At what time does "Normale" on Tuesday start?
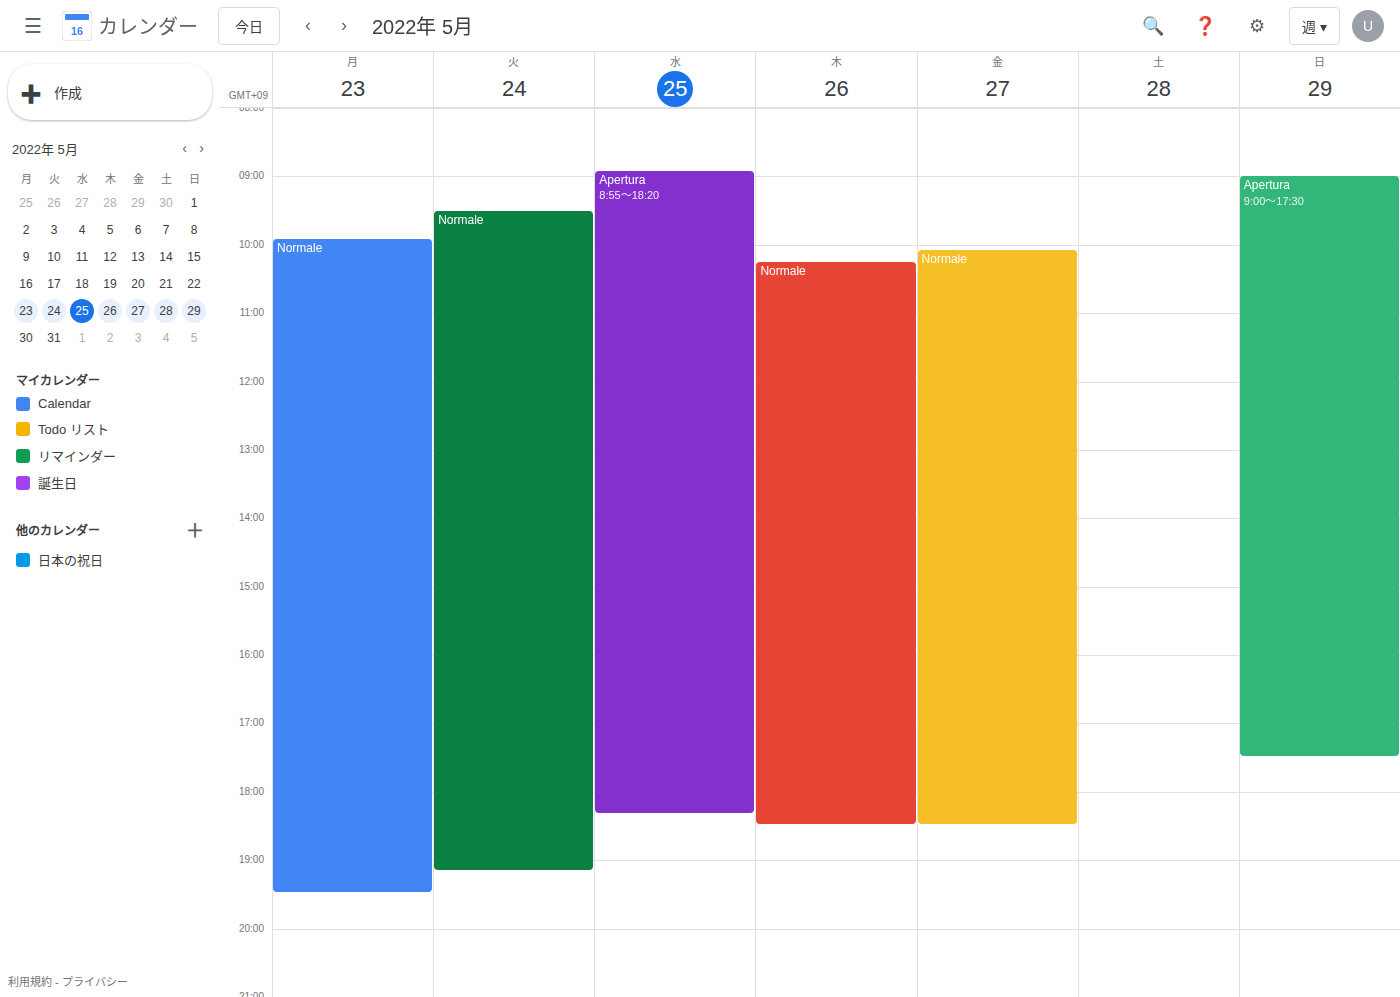
9:30 AM